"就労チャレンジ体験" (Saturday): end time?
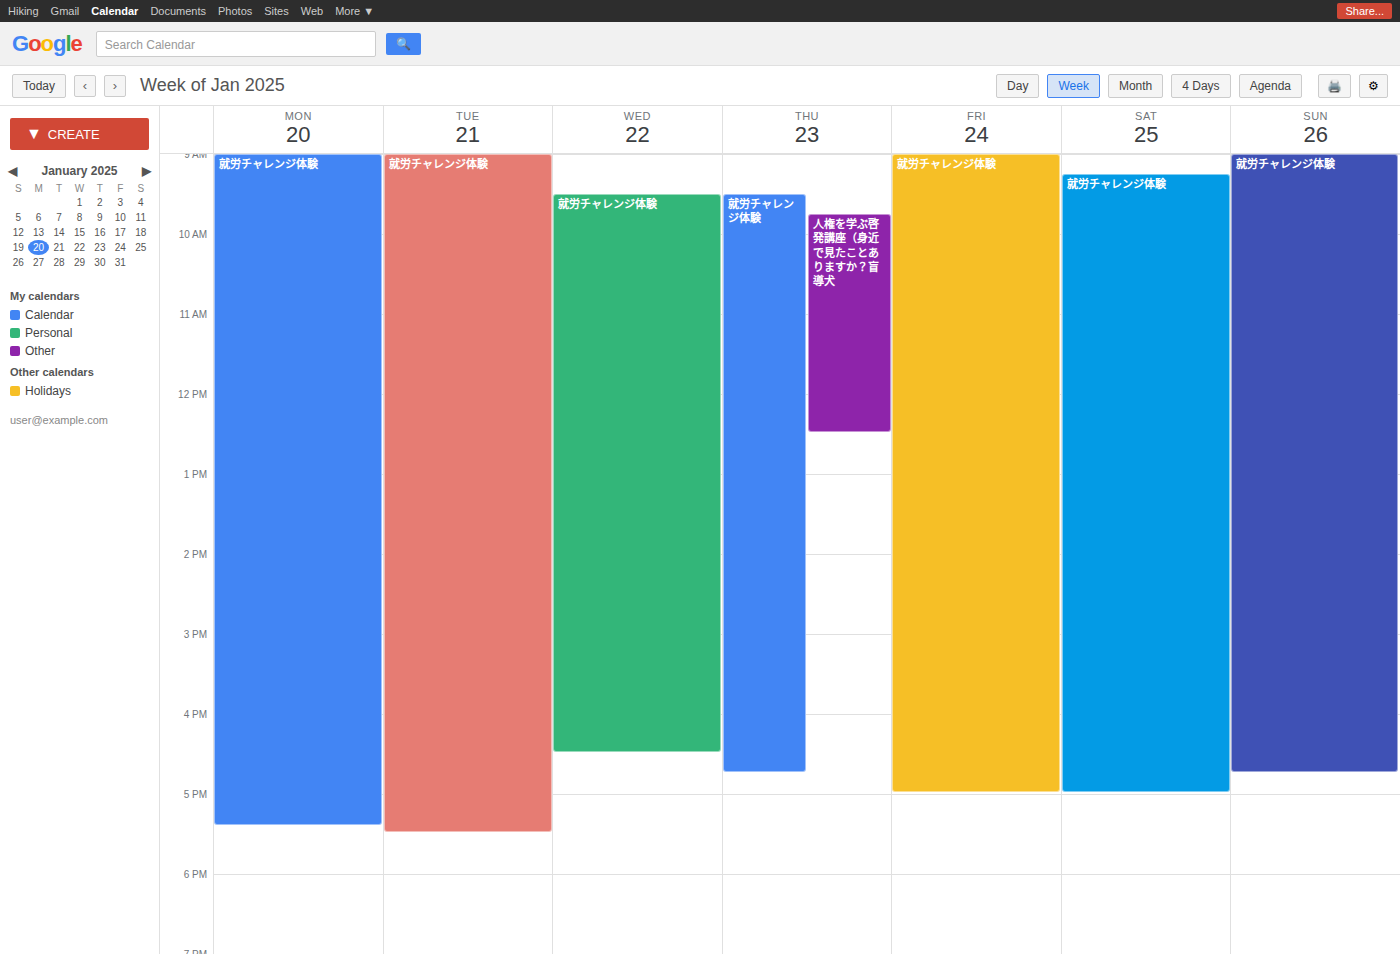
5:00 PM